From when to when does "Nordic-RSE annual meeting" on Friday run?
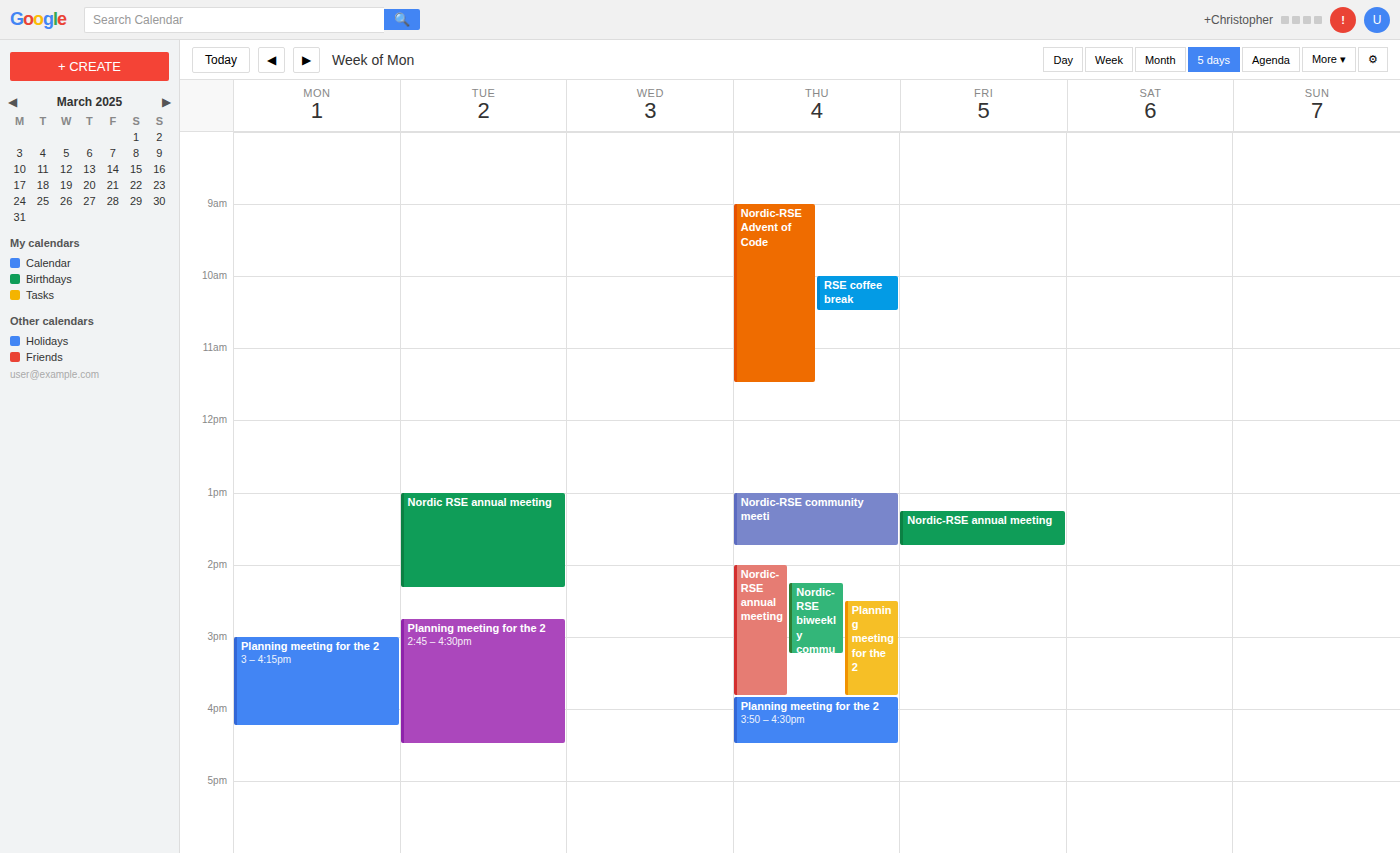
1:15 PM to 1:45 PM